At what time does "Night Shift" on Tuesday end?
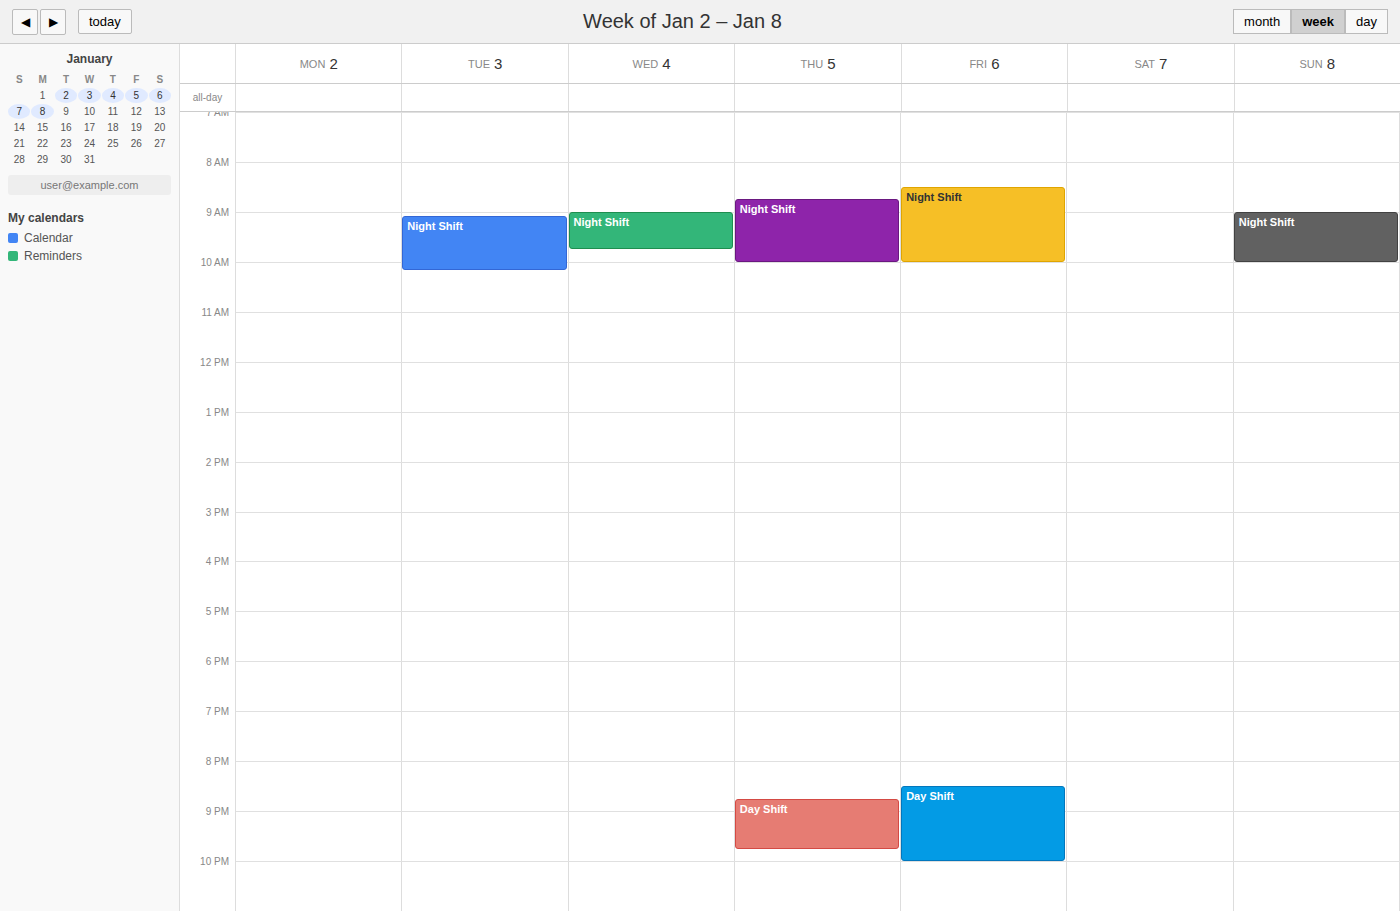
10:10 AM